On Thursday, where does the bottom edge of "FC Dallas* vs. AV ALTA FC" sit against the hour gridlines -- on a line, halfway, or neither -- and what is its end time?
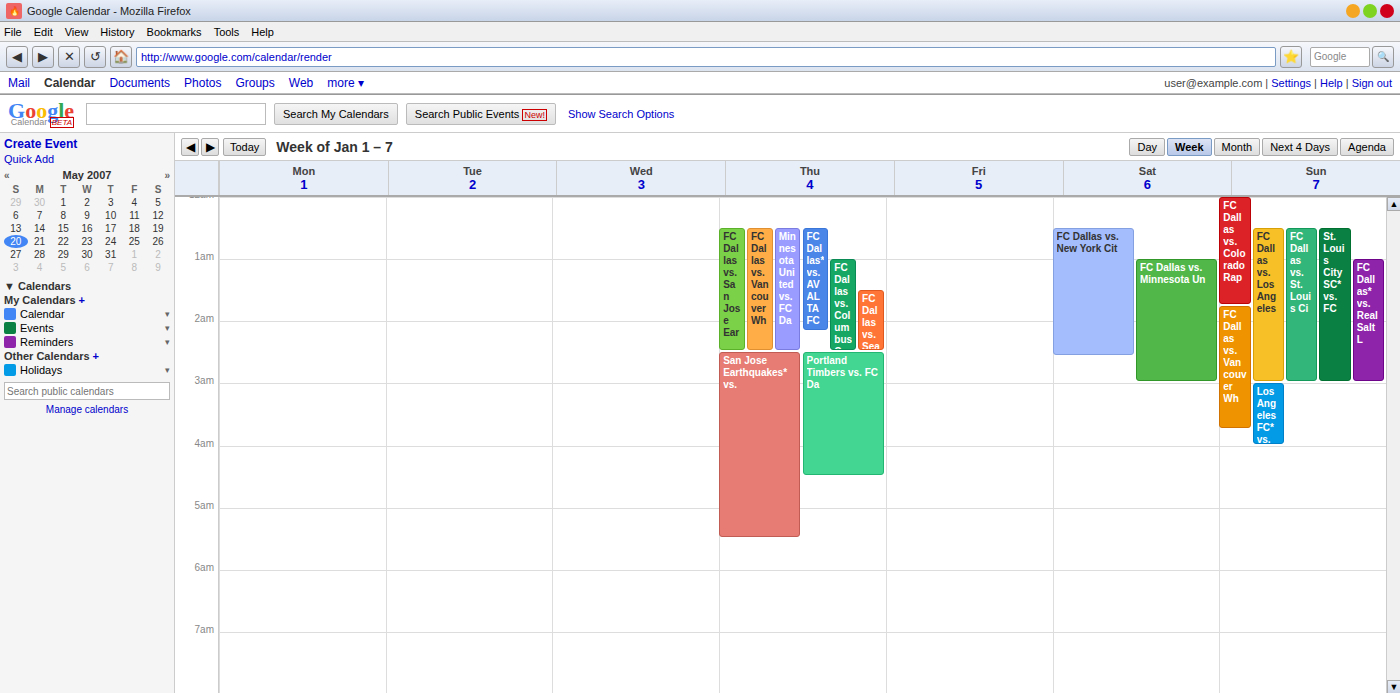
2:10 AM -- neither: 10 minutes below the 2 AM line and 50 minutes above the 3 AM line.